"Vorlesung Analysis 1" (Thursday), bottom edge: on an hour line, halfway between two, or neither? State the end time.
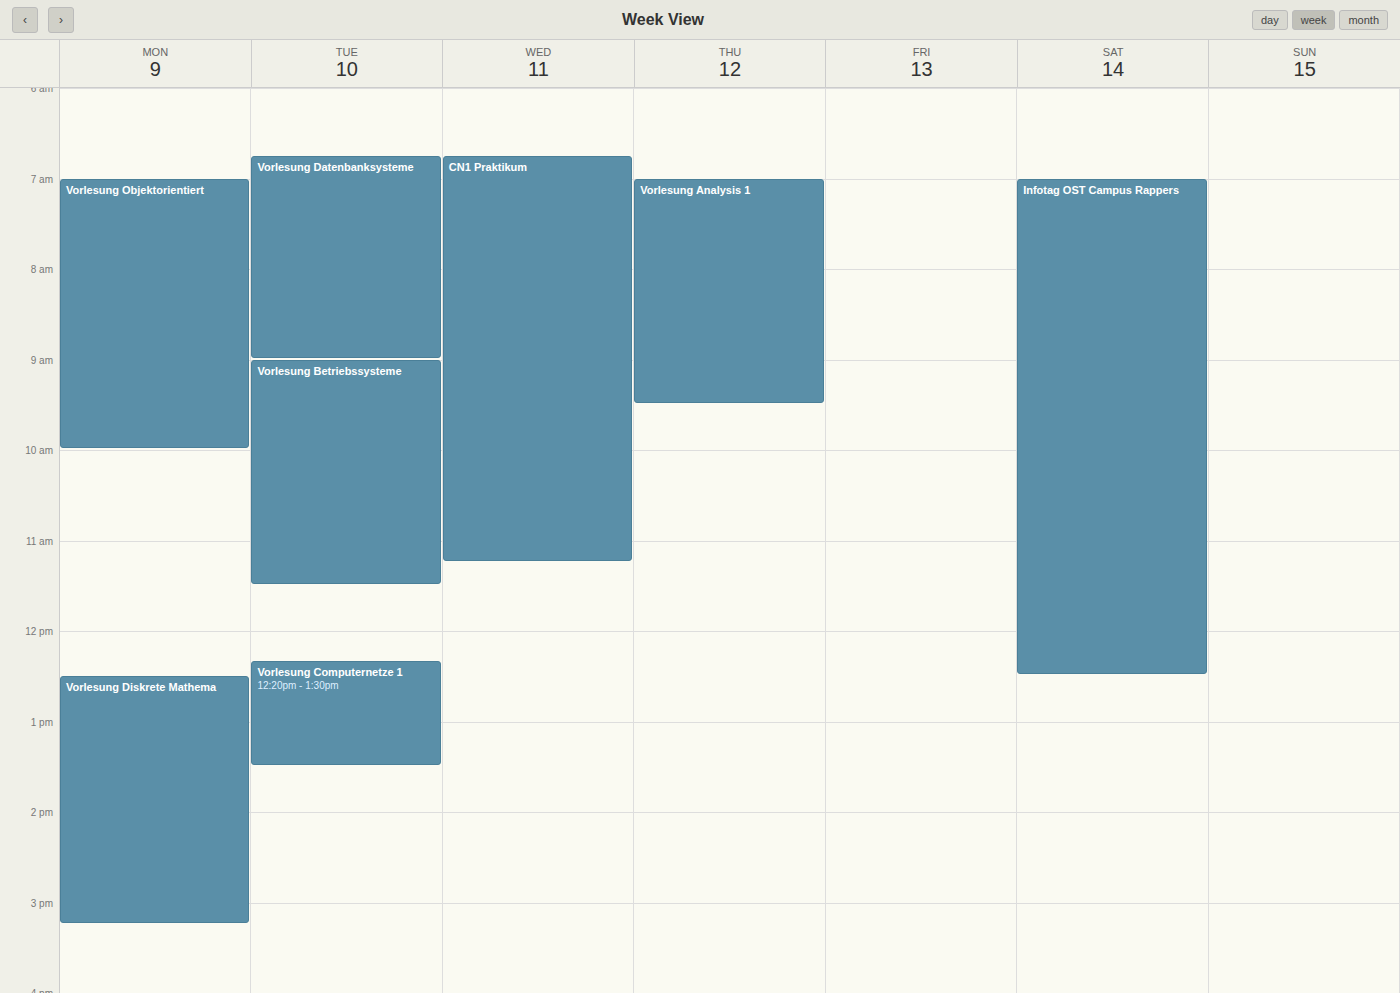
9:30 AM -- halfway between the 9 AM and 10 AM lines.